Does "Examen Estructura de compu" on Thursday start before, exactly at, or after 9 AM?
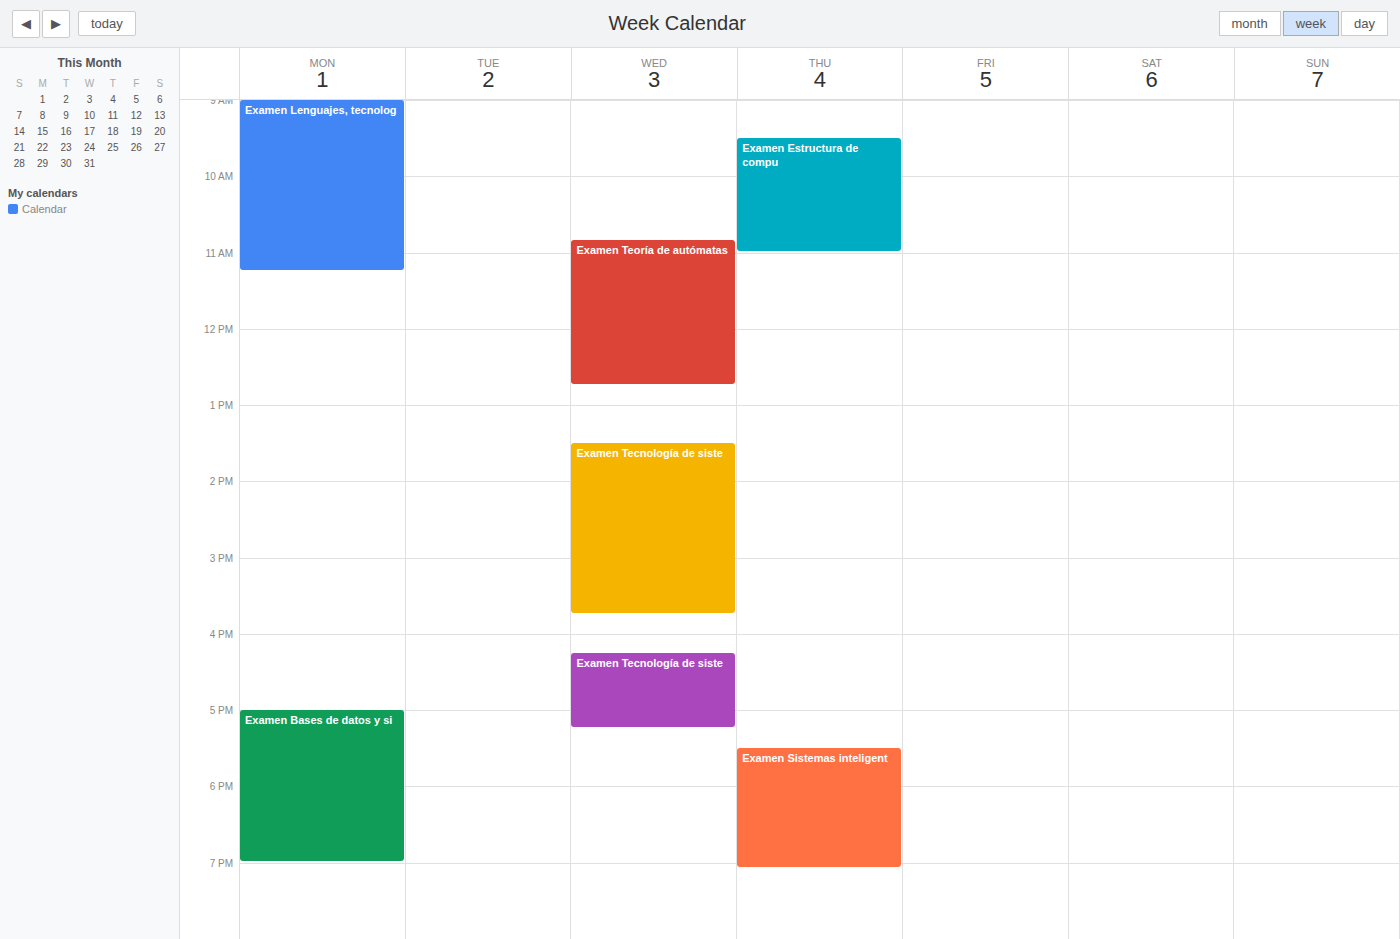
9:30 AM -- after 9 AM, 30 minutes below the 9 AM line.